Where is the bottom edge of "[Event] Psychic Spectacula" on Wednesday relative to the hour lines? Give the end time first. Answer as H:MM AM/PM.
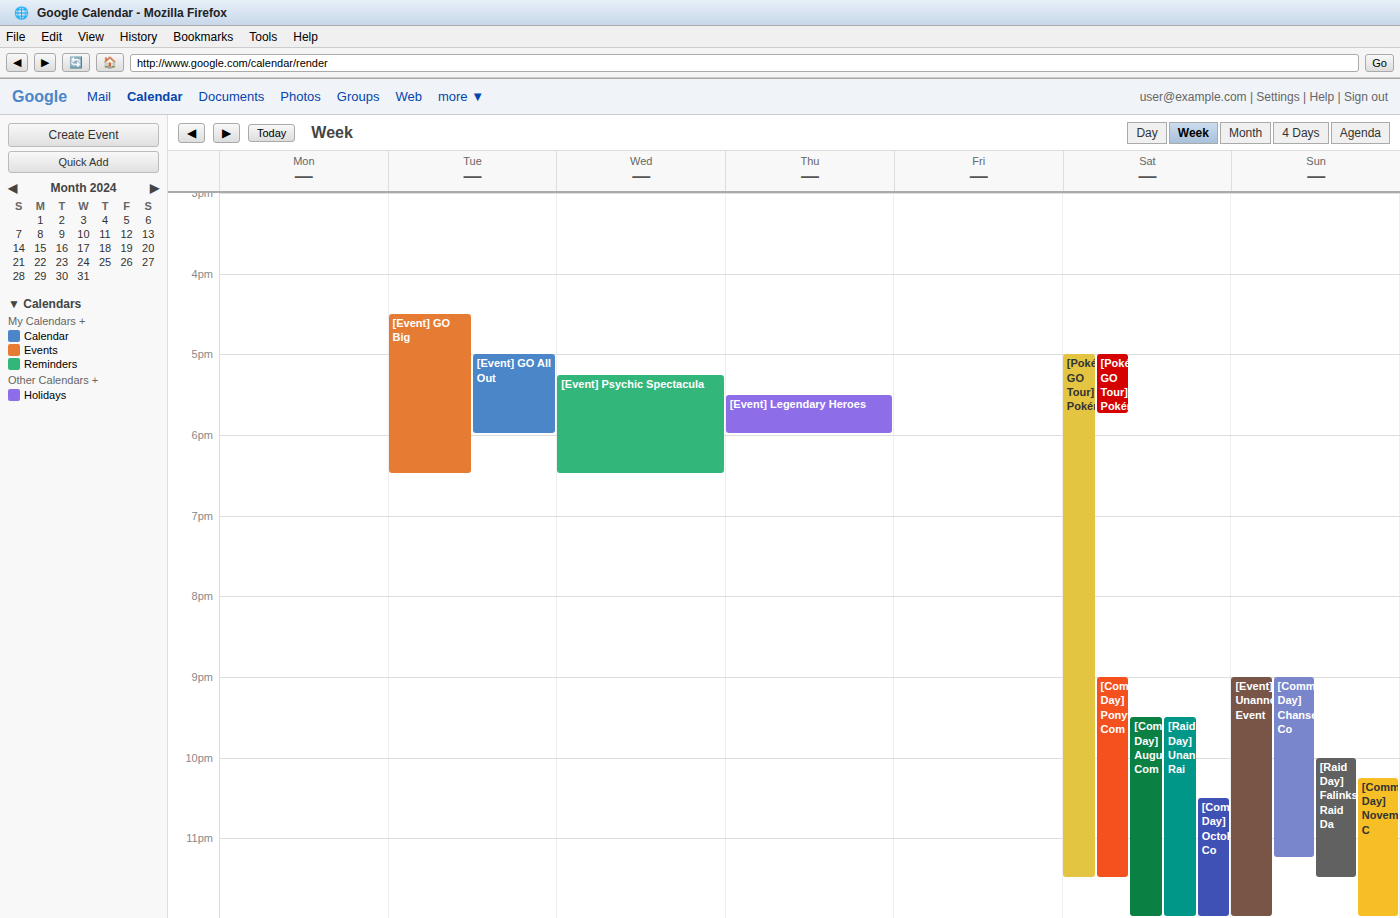
6:30 PM -- halfway between the 6 PM and 7 PM lines.